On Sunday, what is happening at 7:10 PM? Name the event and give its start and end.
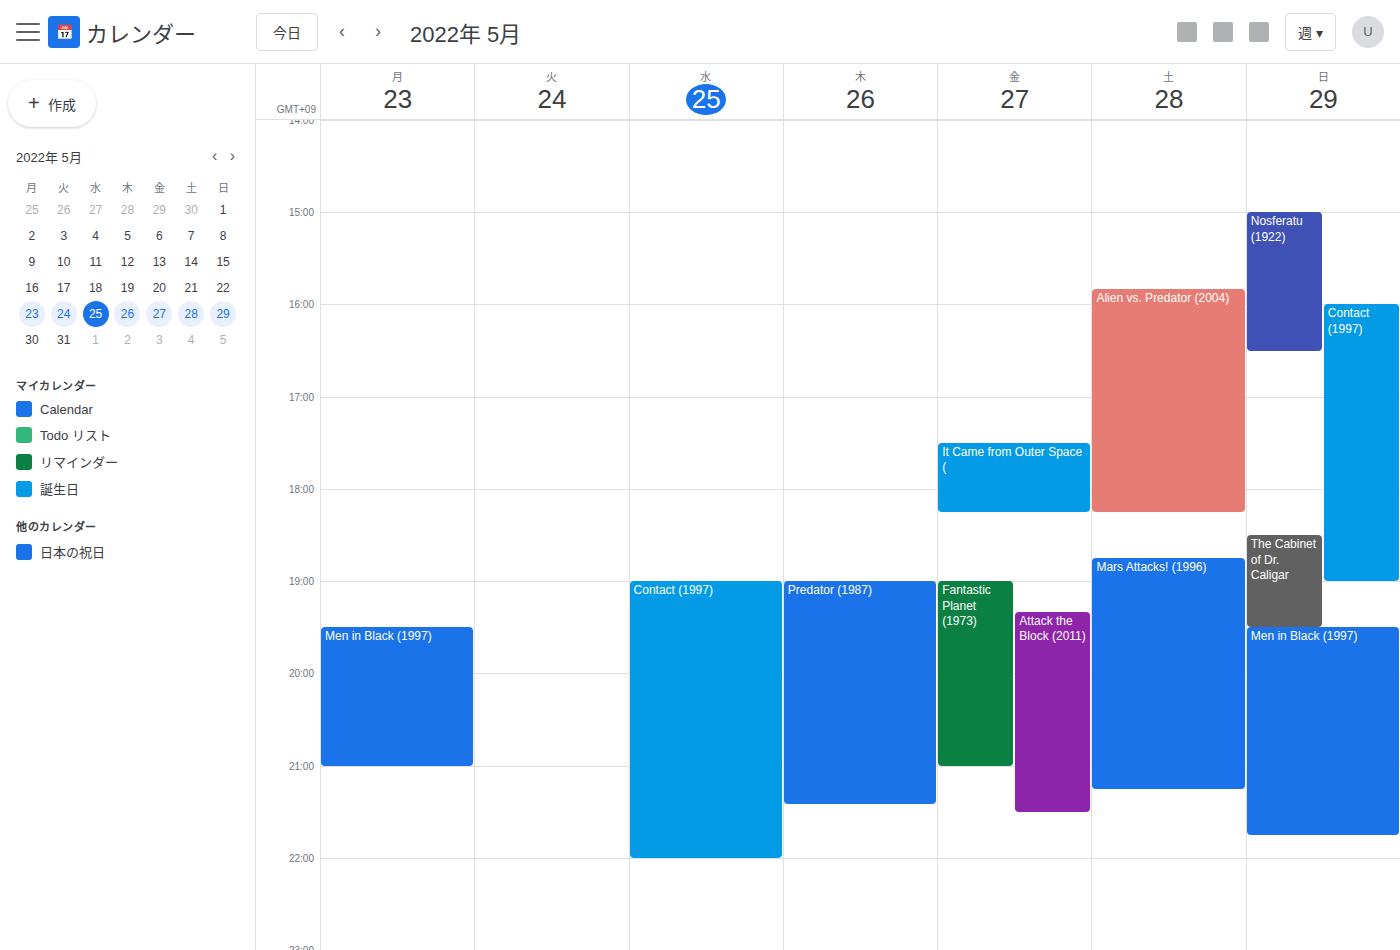
"The Cabinet of Dr. Caligar", 6:30 PM to 7:30 PM